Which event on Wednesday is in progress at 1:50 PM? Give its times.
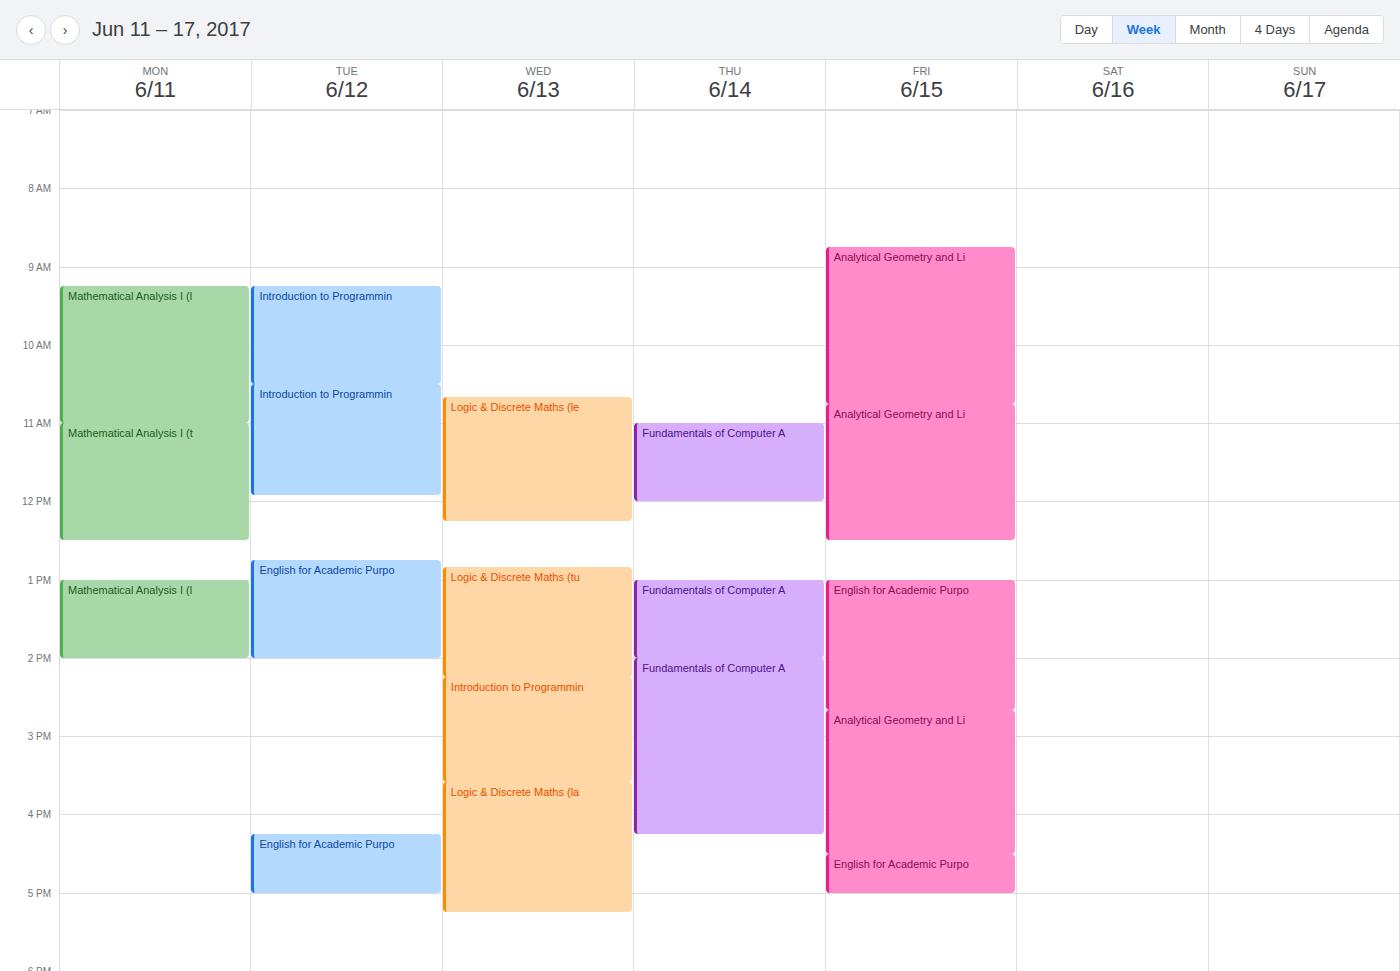
"Logic & Discrete Maths (tu", 12:50 PM to 2:15 PM